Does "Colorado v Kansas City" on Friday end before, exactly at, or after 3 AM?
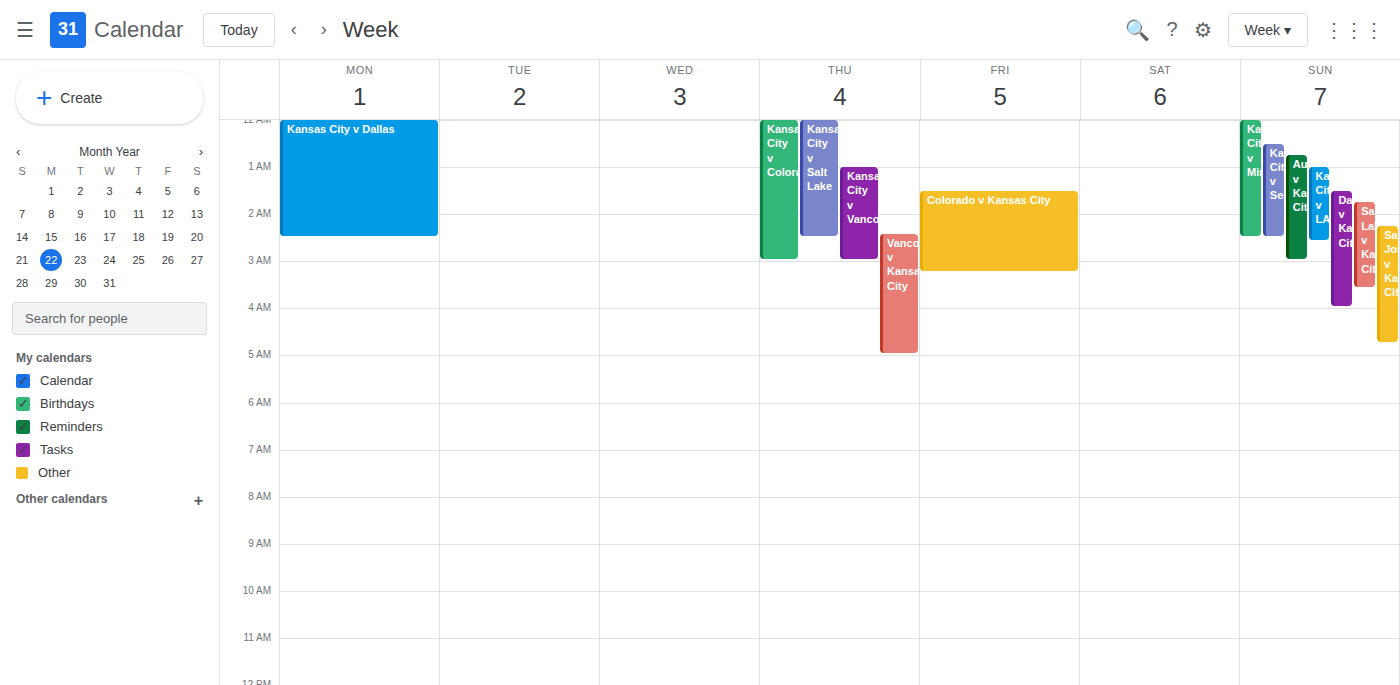
3:15 AM -- after 3 AM, 15 minutes below the 3 AM line.